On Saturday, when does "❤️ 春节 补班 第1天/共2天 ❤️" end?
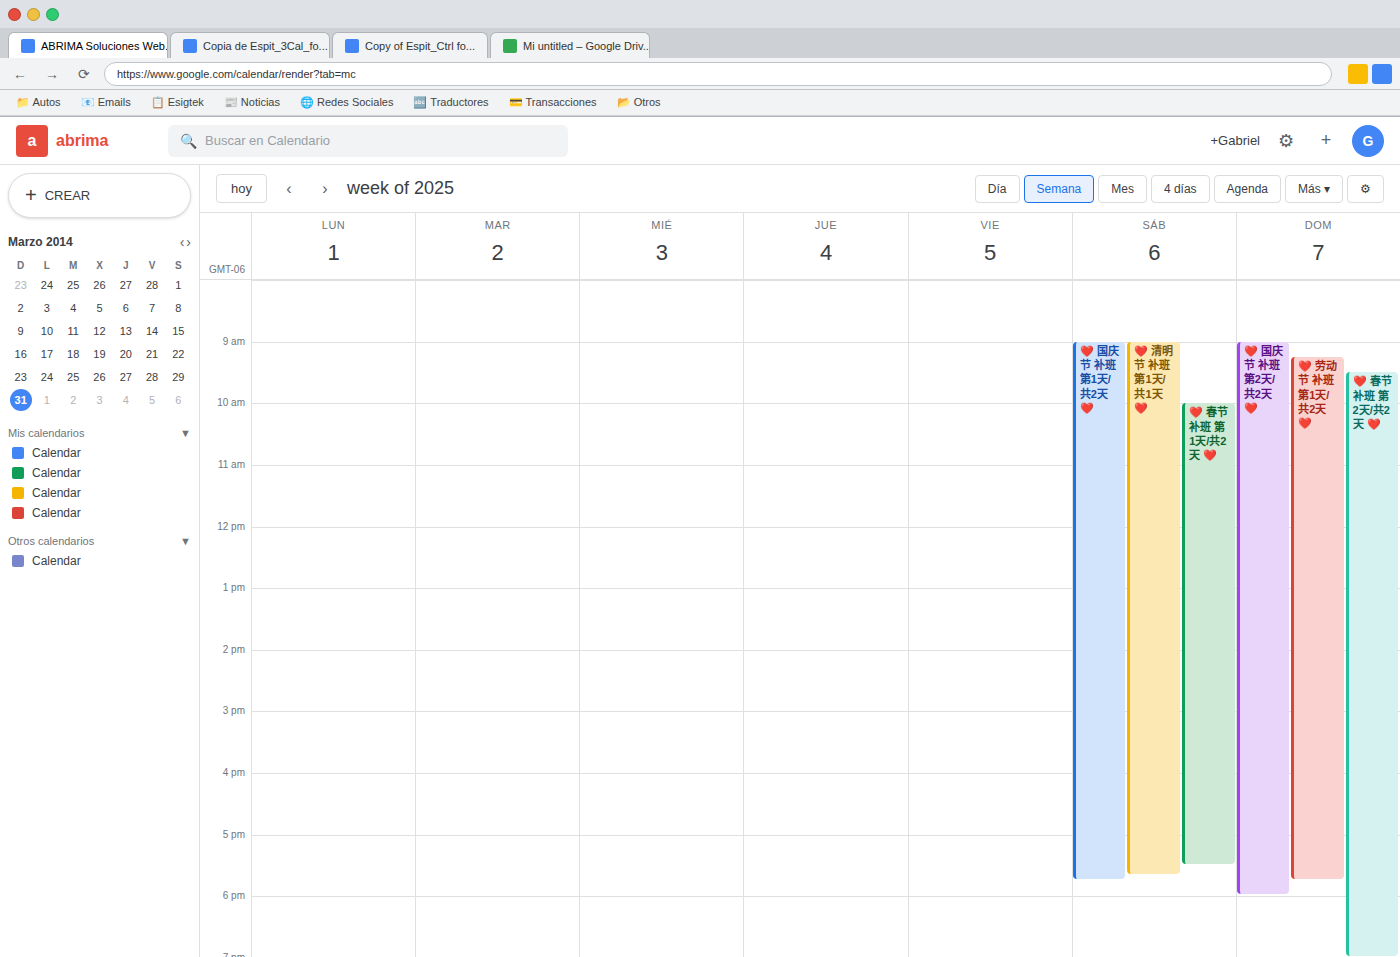
5:30 PM